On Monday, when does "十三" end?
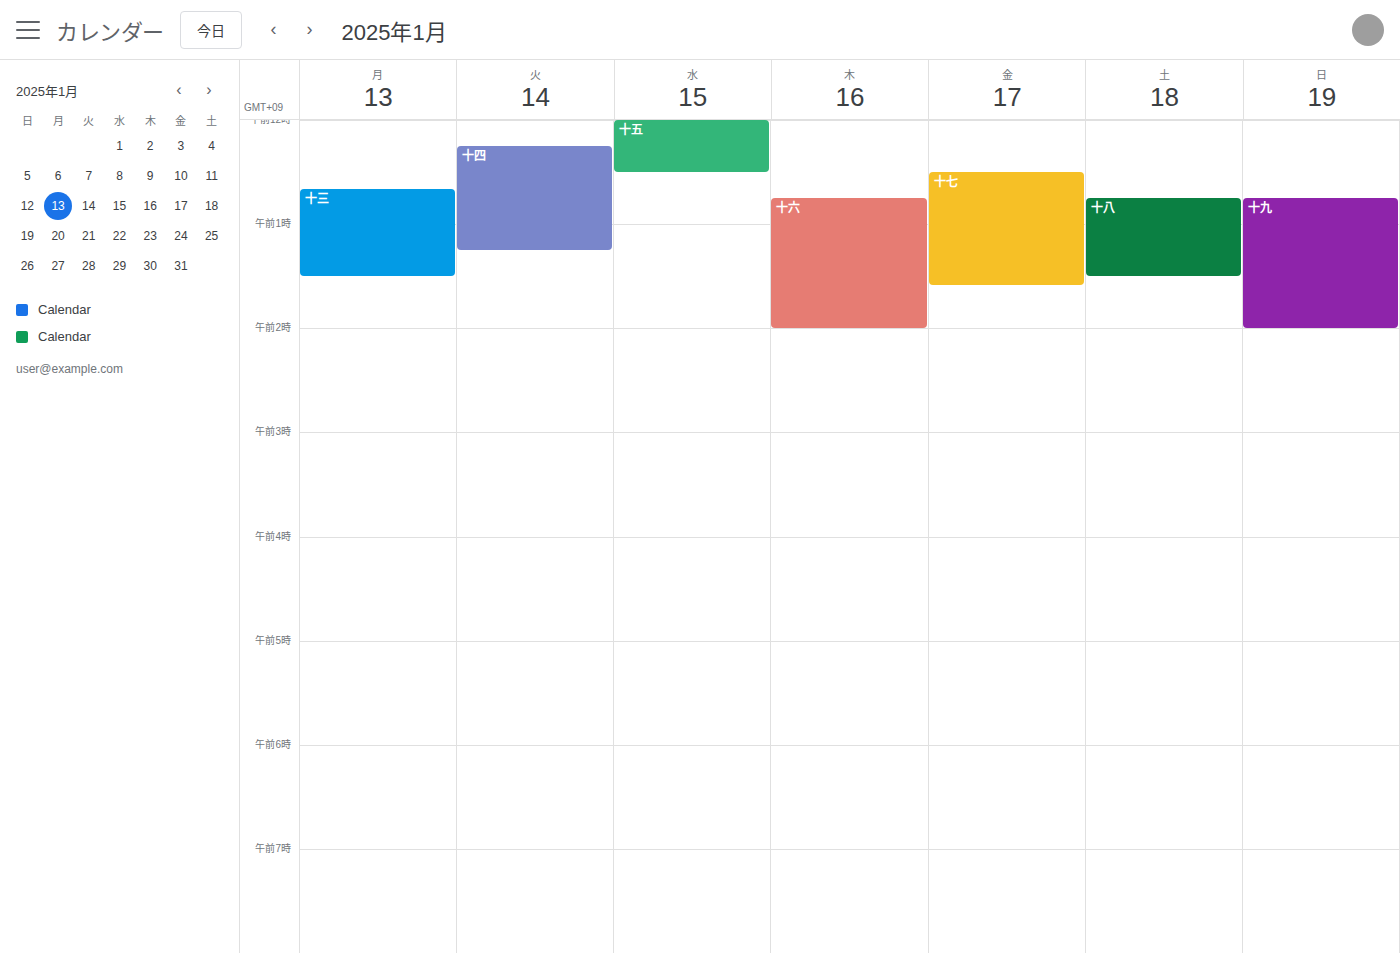
1:30 AM